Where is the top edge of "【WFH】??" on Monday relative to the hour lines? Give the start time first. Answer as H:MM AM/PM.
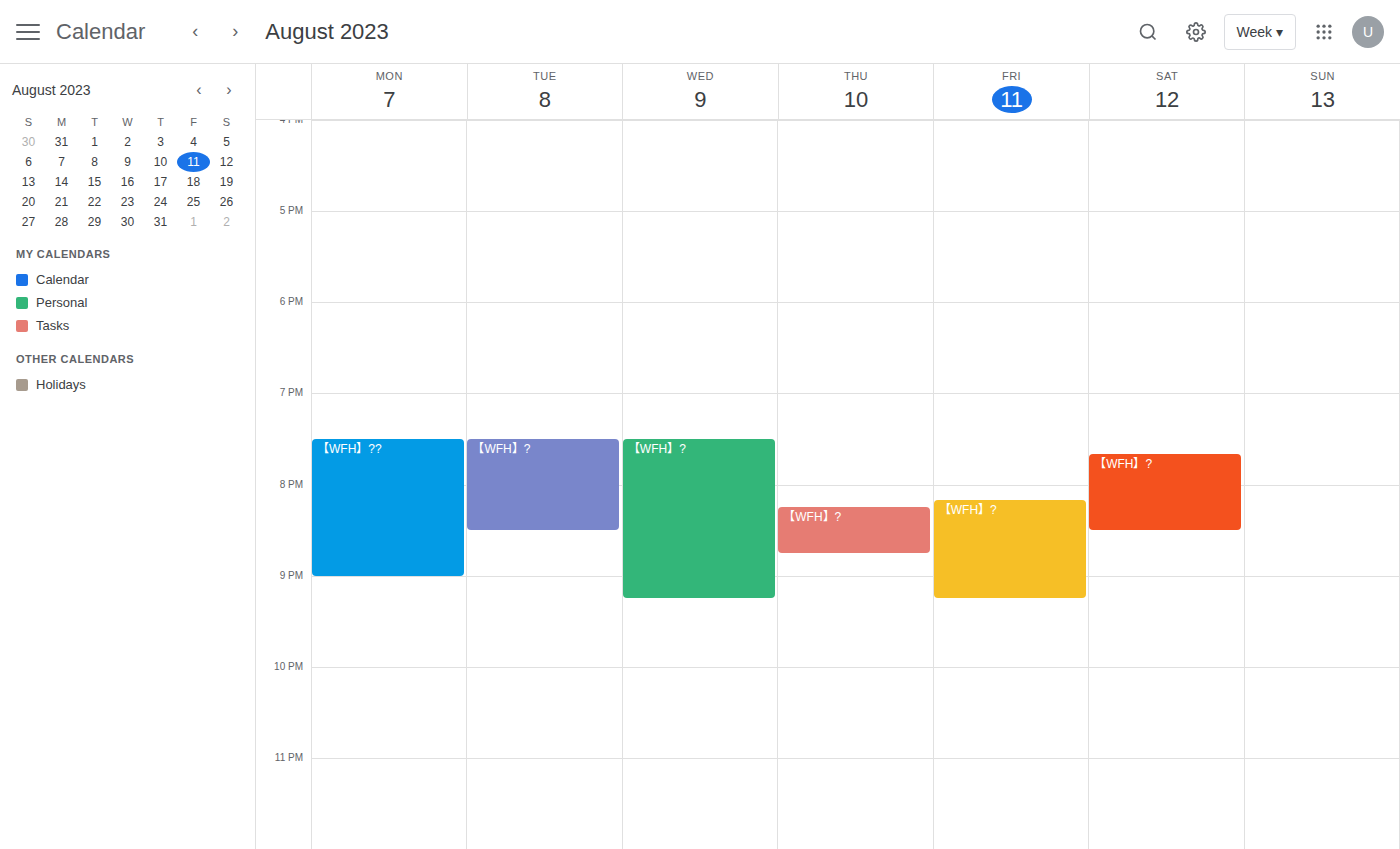
7:30 PM -- halfway between the 7 PM and 8 PM lines.